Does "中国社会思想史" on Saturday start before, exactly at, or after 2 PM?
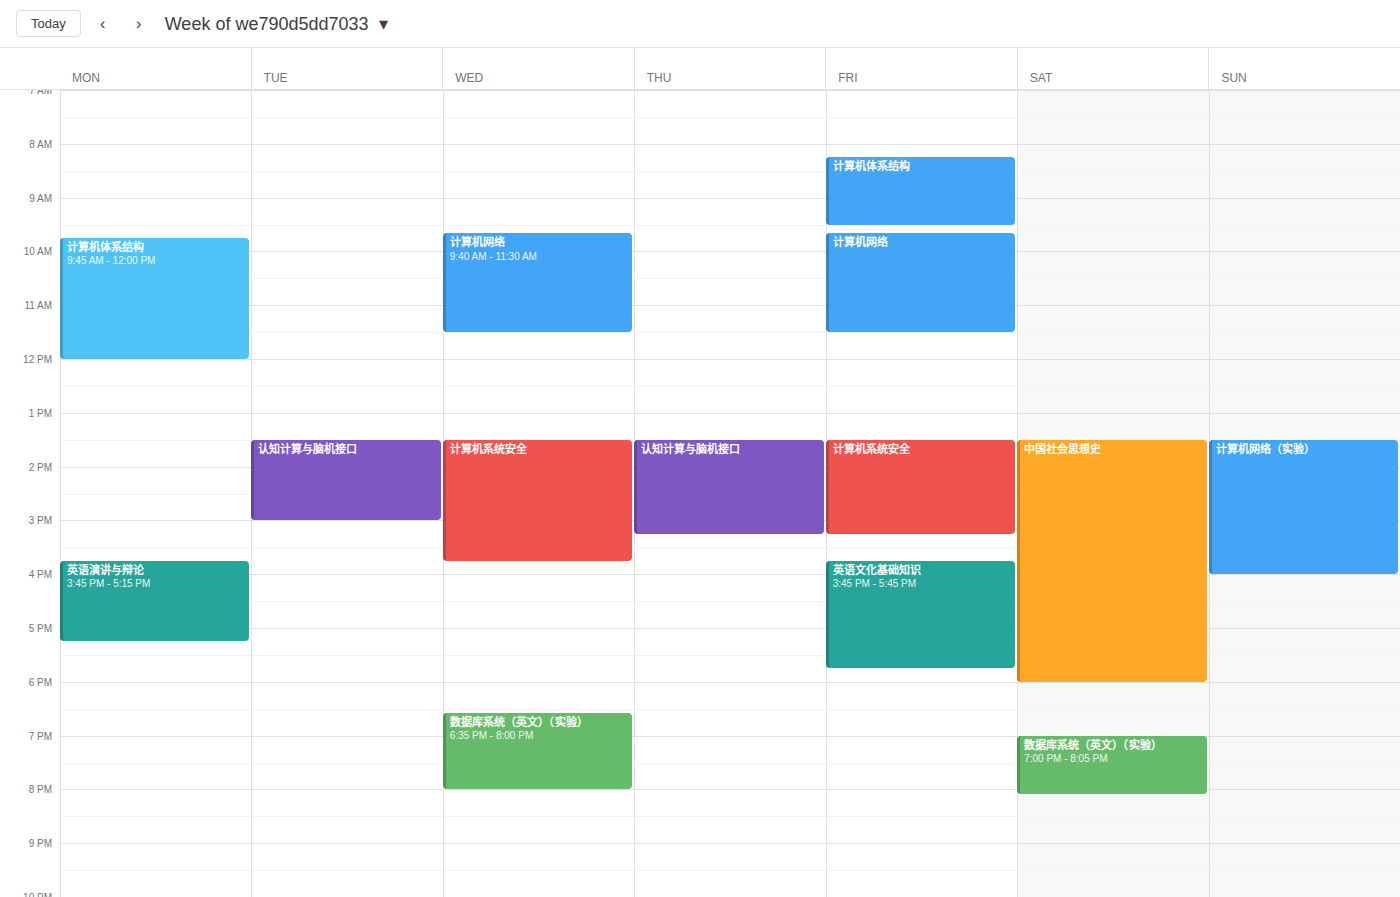
1:30 PM -- before 2 PM, 30 minutes above the 2 PM line.